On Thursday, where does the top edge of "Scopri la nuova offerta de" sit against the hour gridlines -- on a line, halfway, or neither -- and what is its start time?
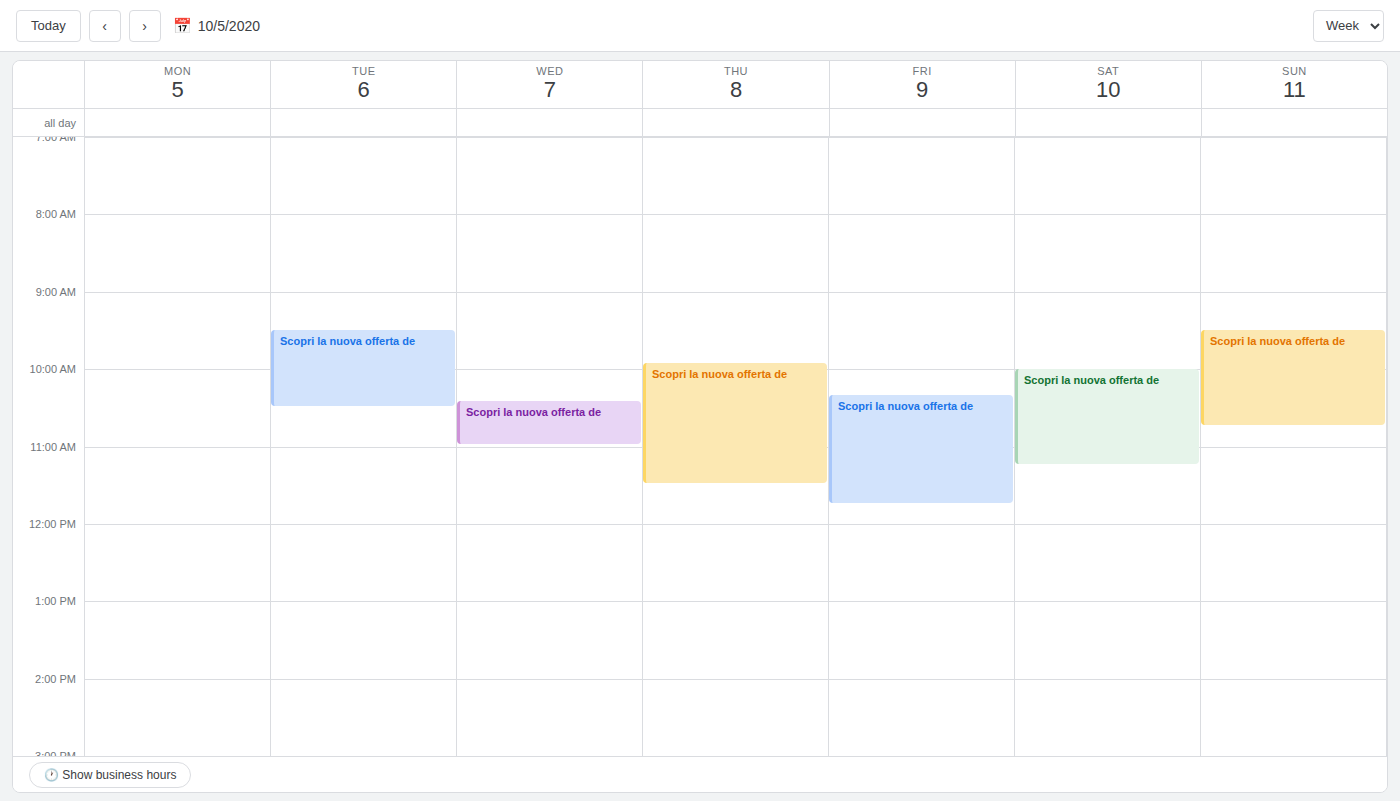
09:55 -- neither: 55 minutes below the 09:00 line and 5 minutes above the 10:00 line.